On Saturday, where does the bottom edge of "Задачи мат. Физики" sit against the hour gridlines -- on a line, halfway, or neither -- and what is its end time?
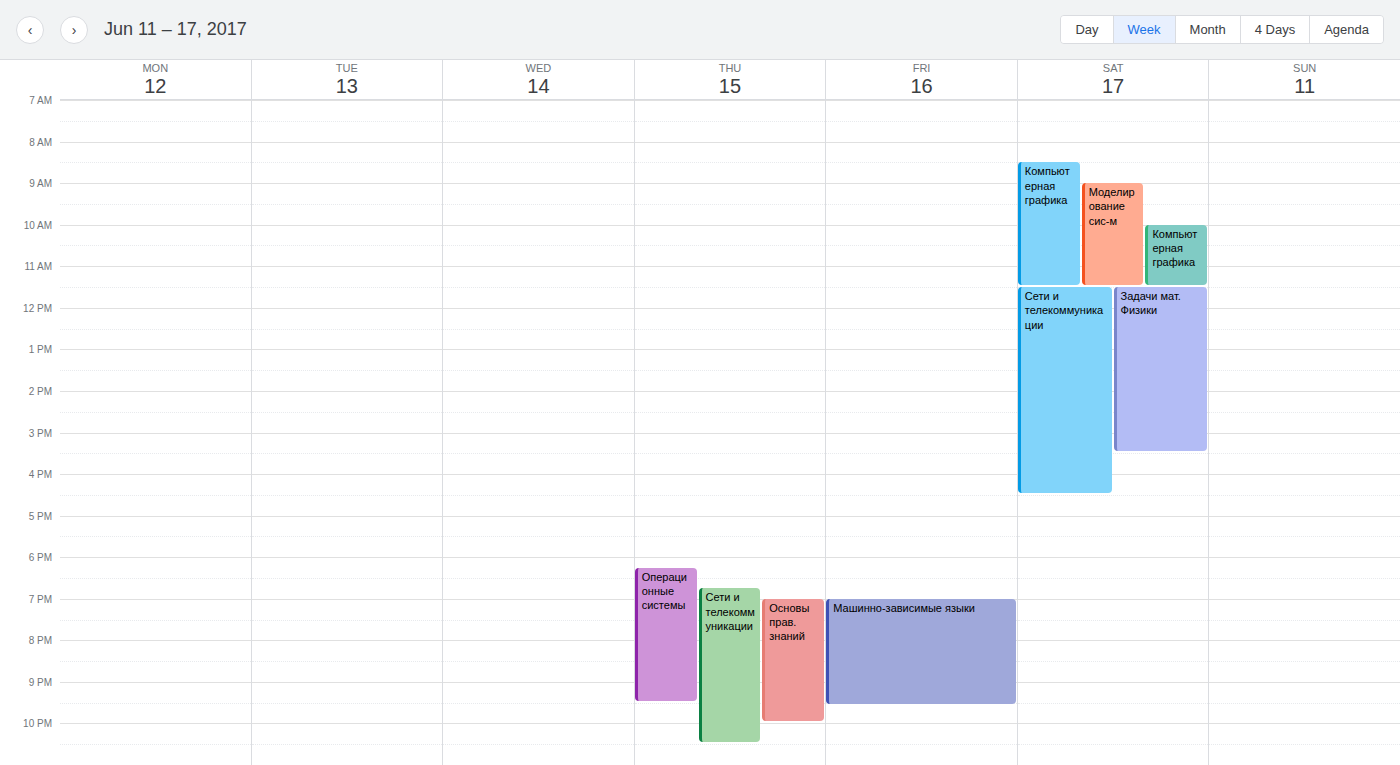
3:30 PM -- halfway between the 3 PM and 4 PM lines.